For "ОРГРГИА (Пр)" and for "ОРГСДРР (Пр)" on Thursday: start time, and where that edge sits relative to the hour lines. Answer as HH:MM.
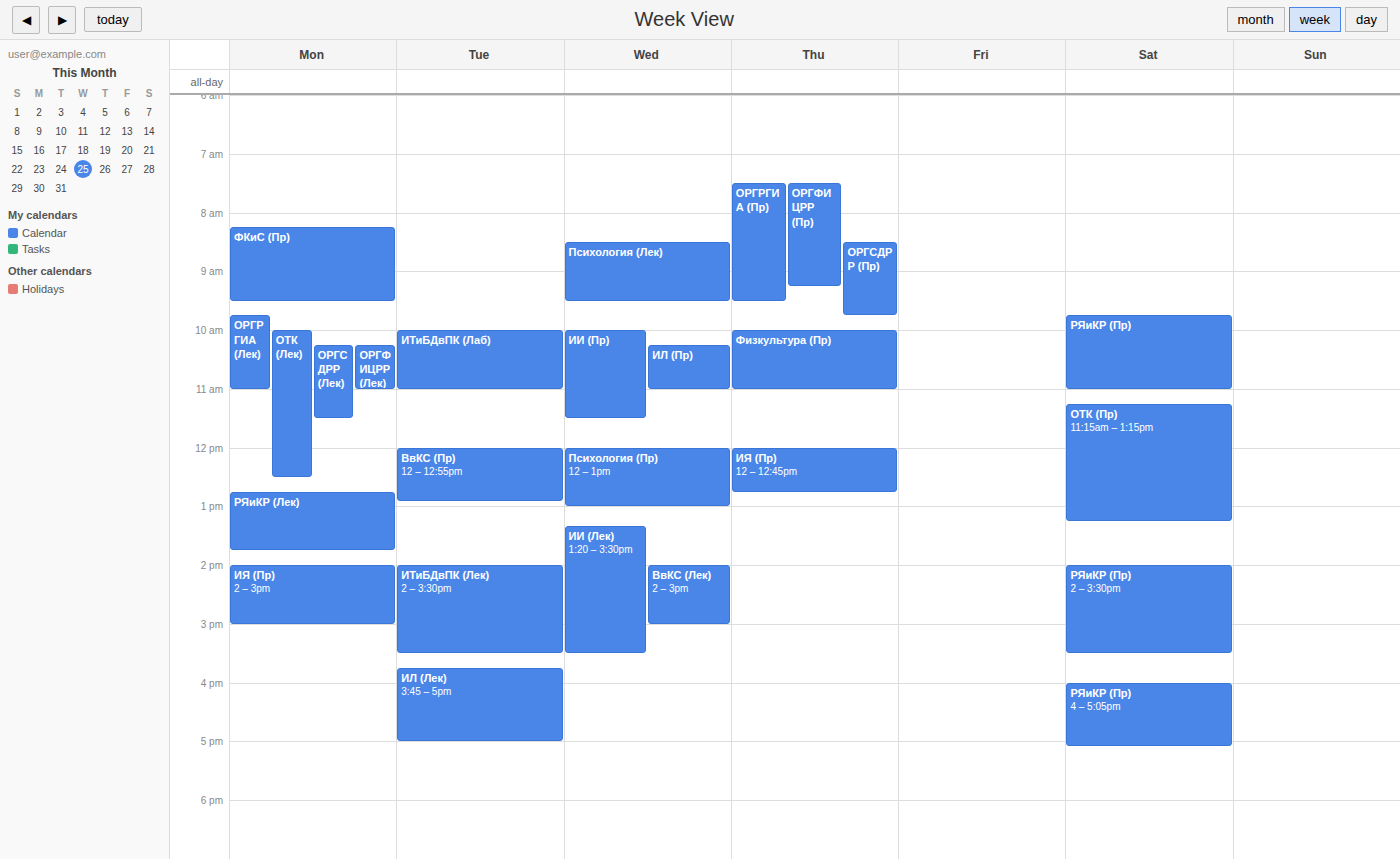
"ОРГРГИА (Пр)": 07:30, halfway between the 07:00 and 08:00 lines. "ОРГСДРР (Пр)": 08:30, halfway between the 08:00 and 09:00 lines.